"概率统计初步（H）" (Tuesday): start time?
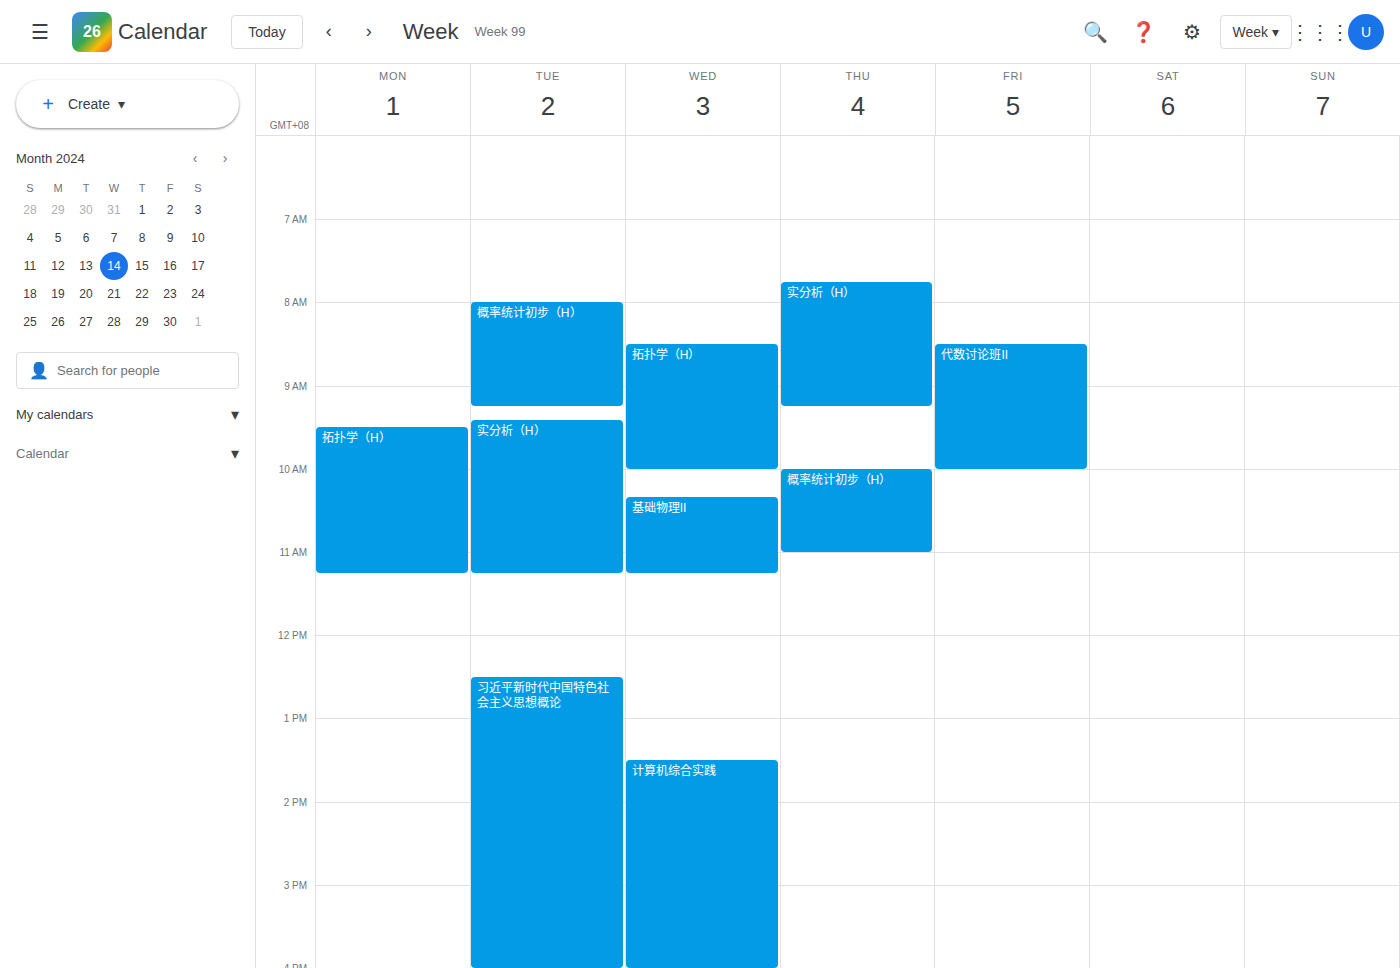
8:00 AM